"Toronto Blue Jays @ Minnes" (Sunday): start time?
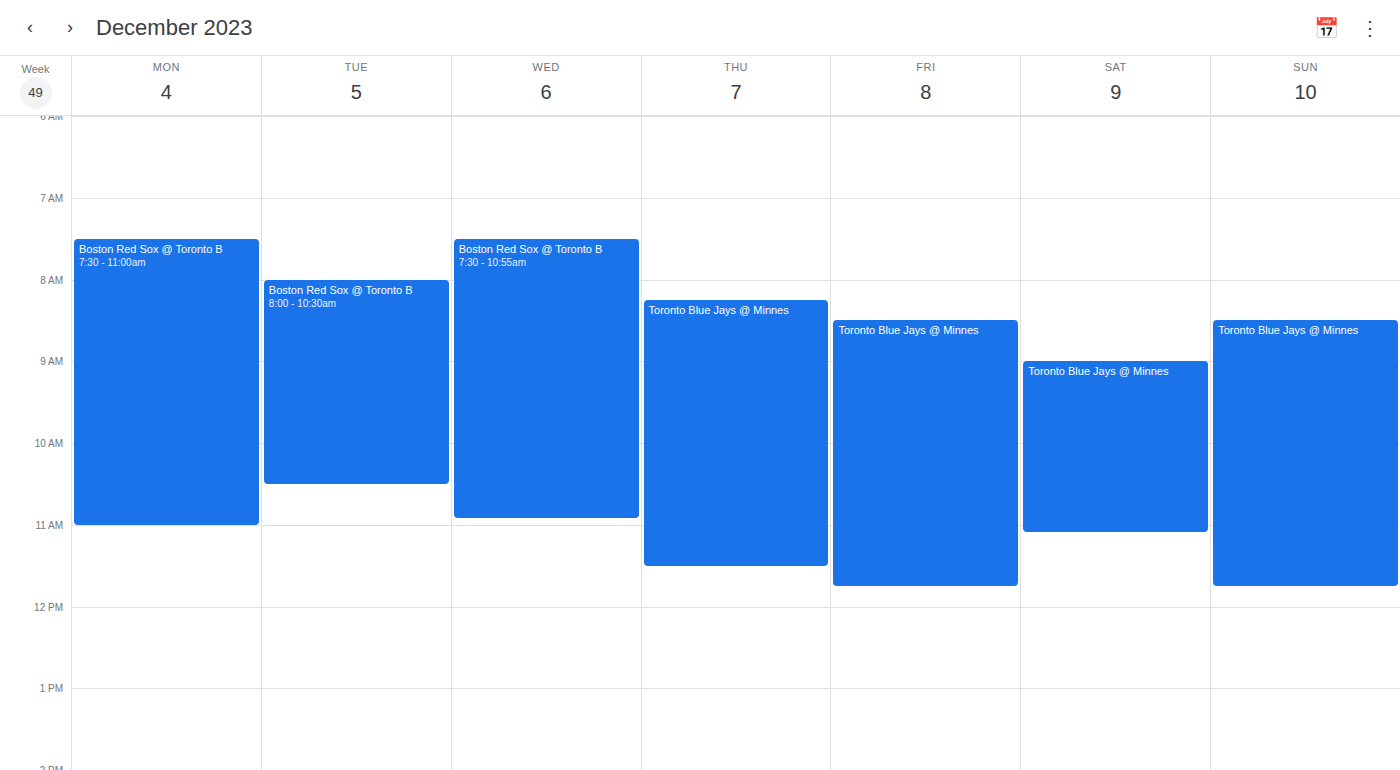
8:30 AM